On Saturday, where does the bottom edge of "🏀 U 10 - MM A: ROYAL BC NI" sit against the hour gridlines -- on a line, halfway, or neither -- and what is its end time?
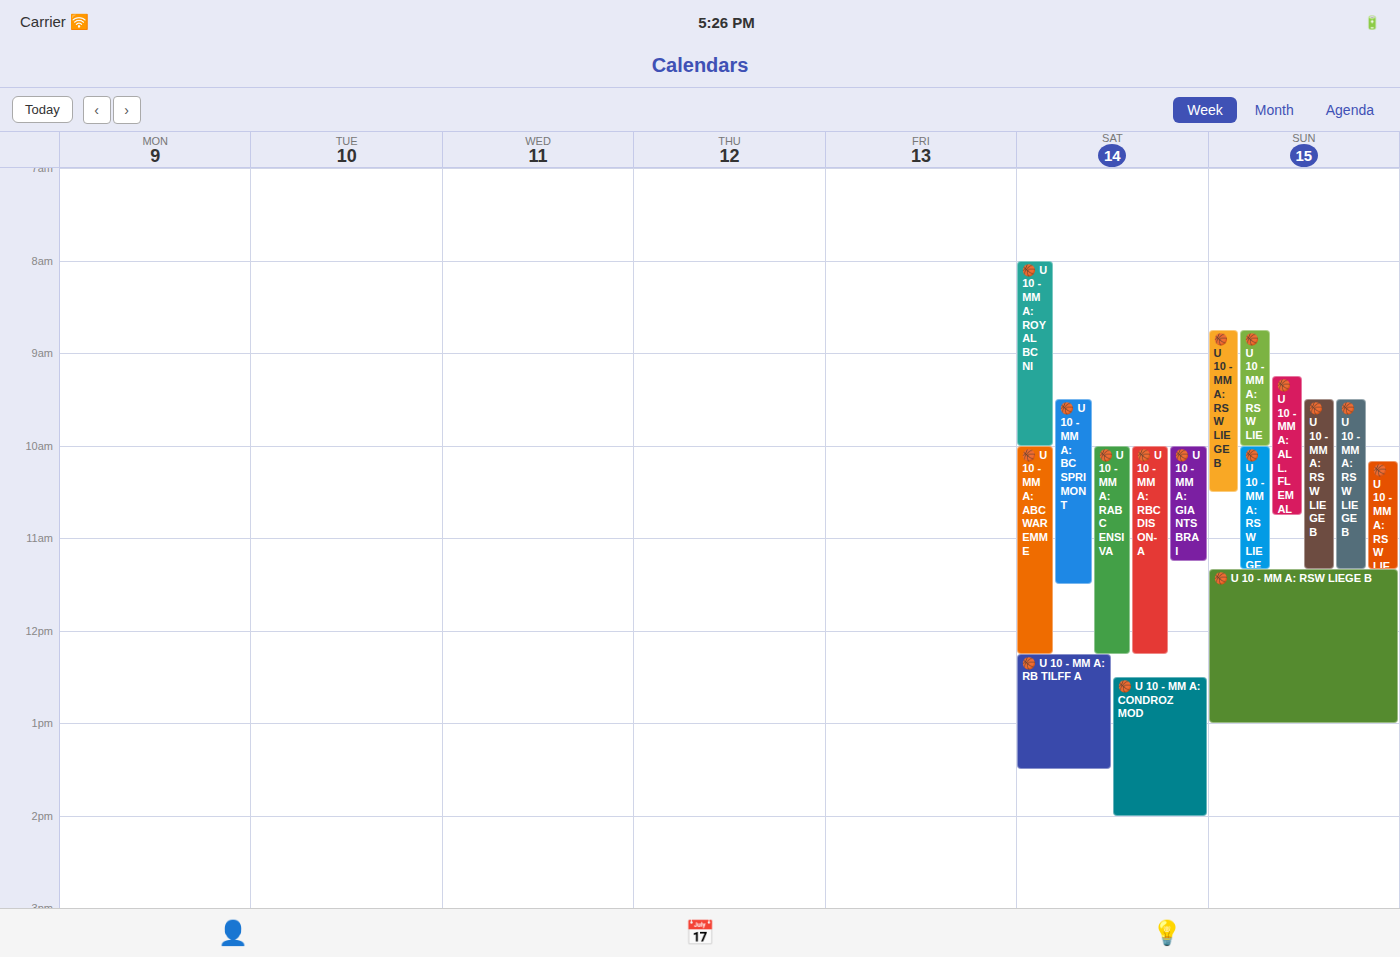
10:00 AM -- exactly on the 10 AM line.